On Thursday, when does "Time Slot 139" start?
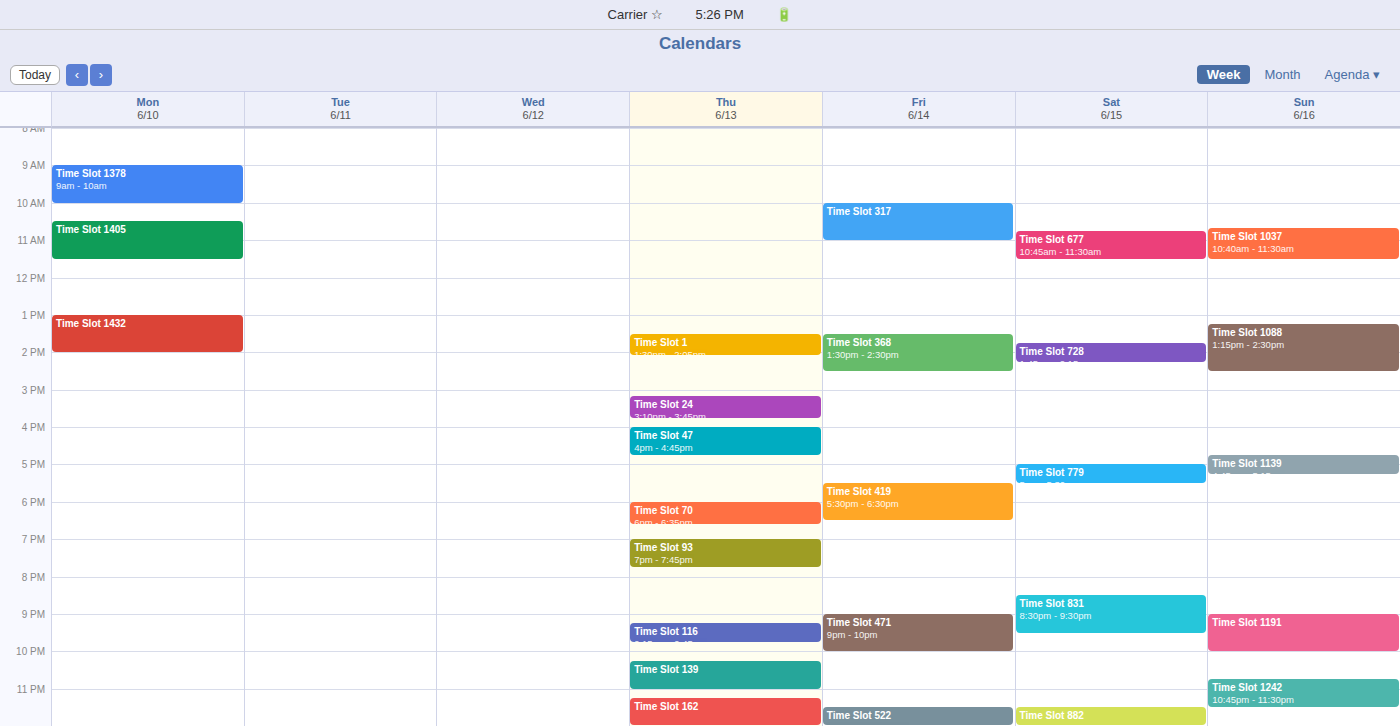
22:15